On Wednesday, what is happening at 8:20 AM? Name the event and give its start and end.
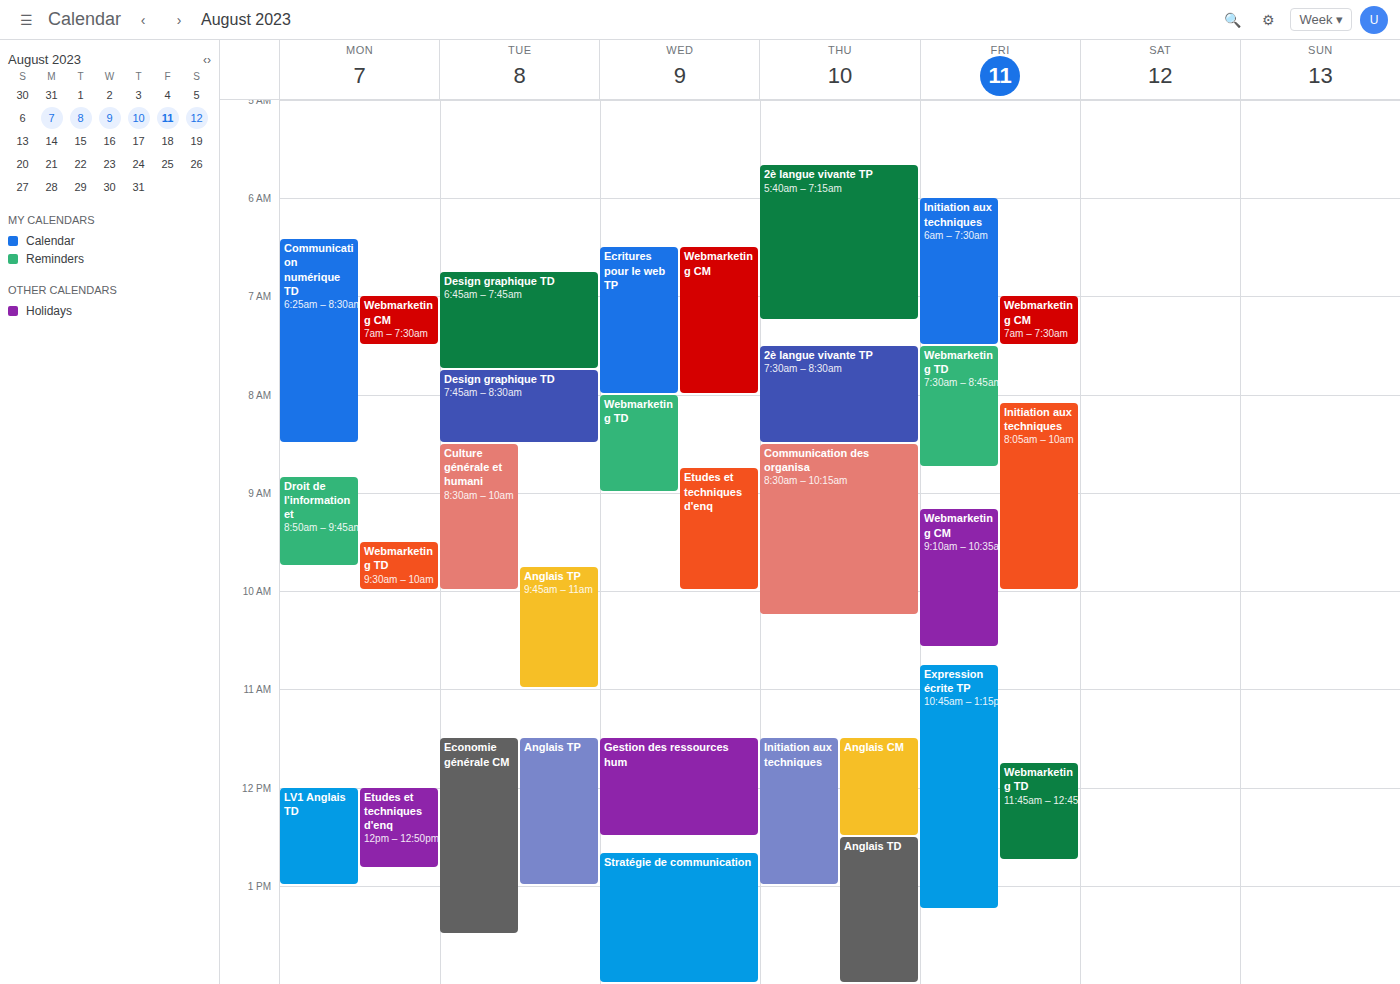
"Webmarketing TD", 8:00 AM to 9:00 AM